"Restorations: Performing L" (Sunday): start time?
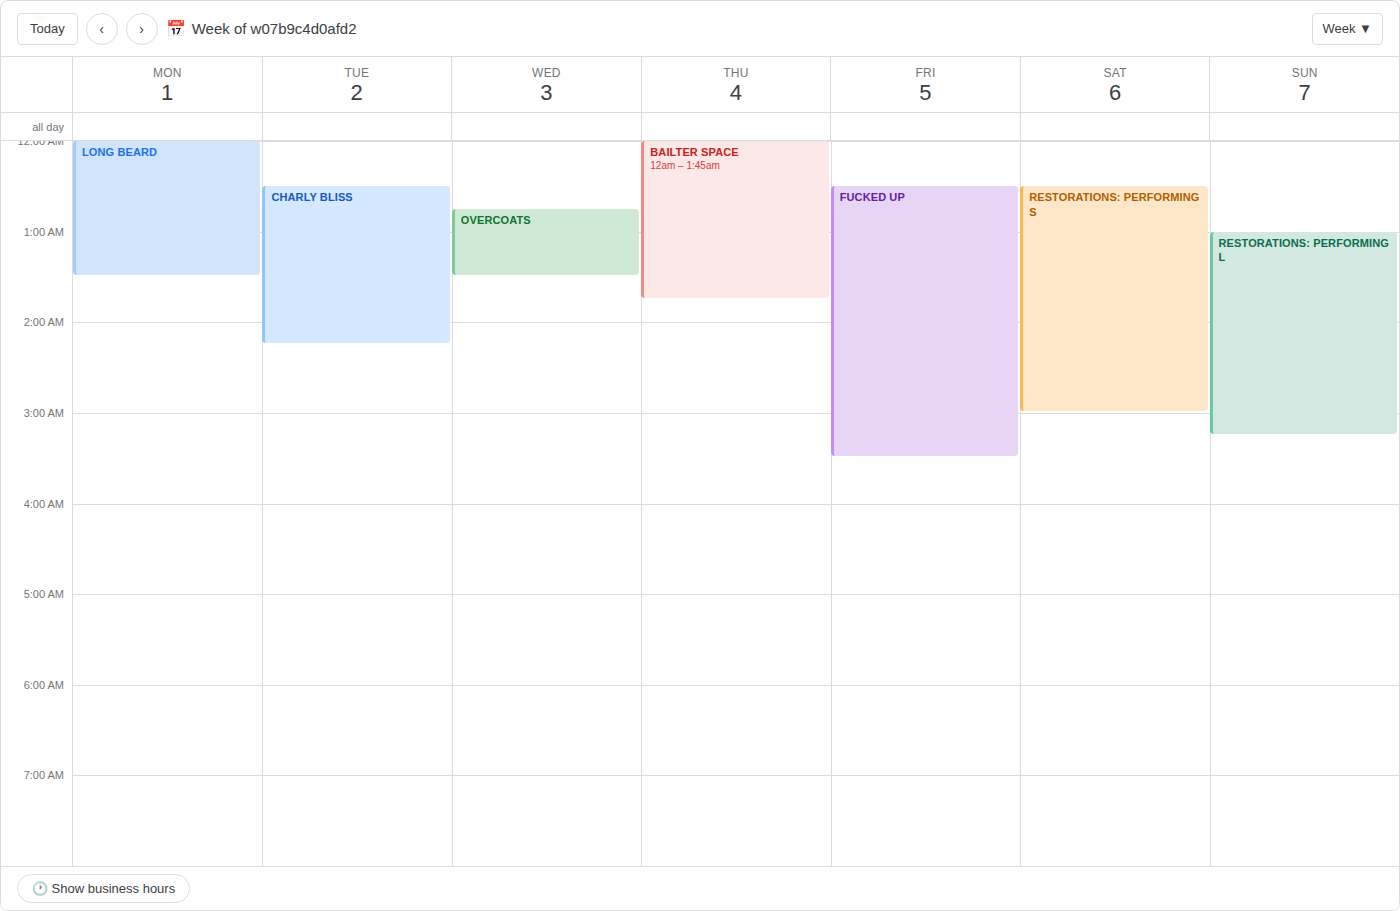
1:00 AM